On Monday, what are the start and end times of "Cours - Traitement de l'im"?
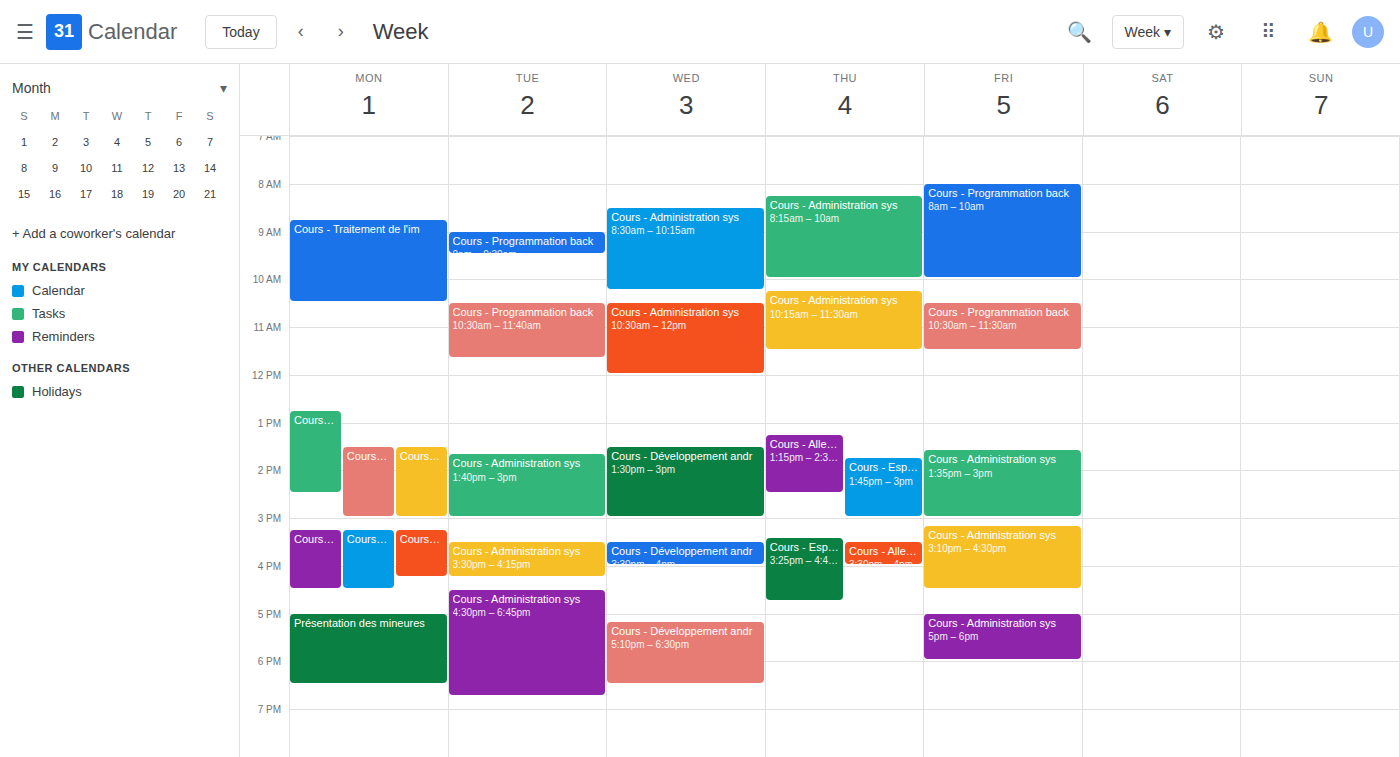
8:45 AM to 10:30 AM